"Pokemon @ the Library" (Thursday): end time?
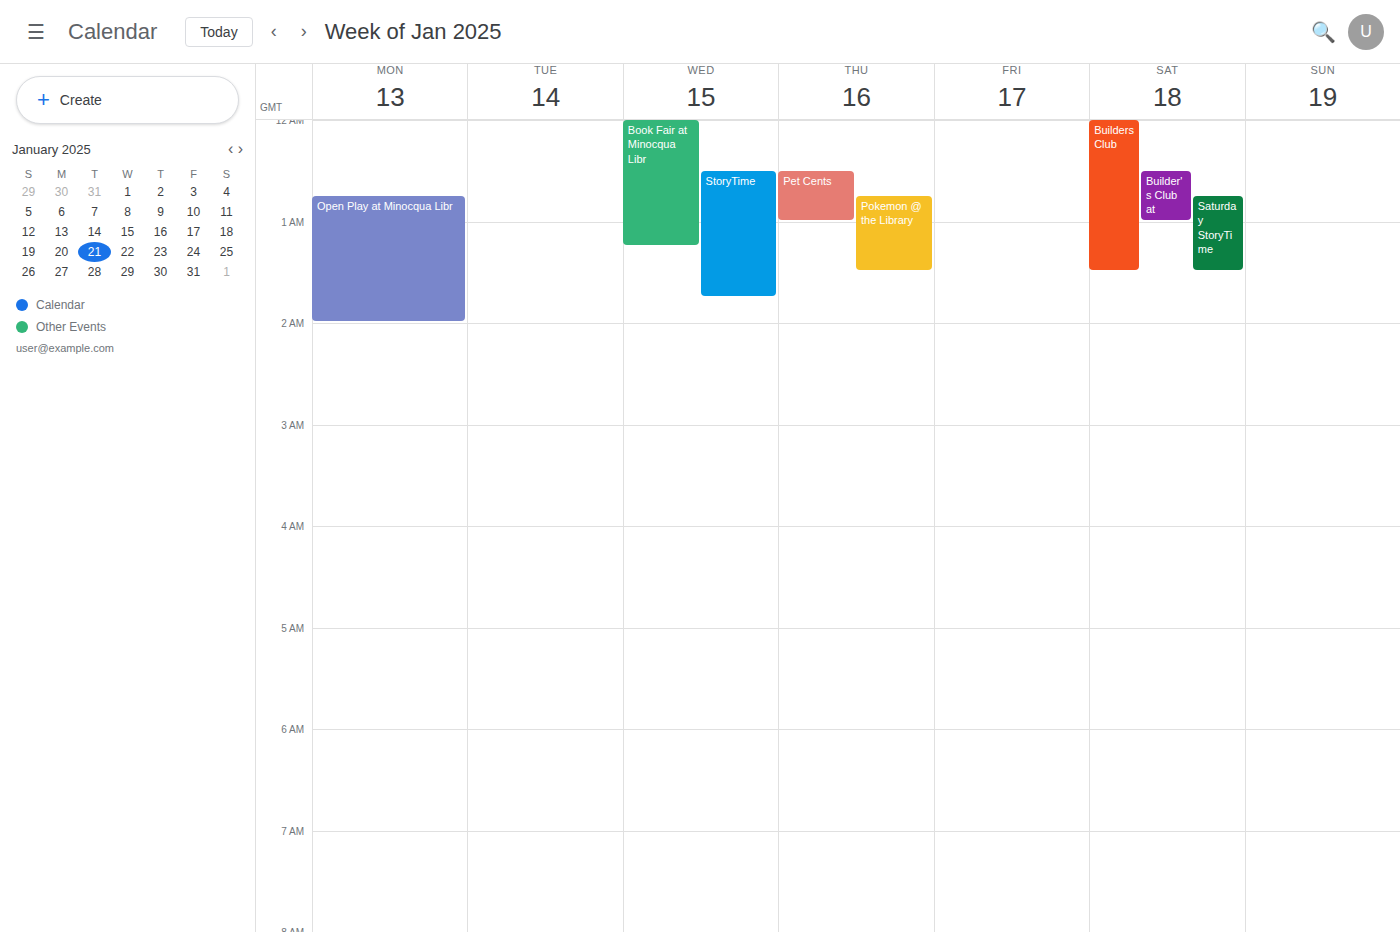
1:30 AM